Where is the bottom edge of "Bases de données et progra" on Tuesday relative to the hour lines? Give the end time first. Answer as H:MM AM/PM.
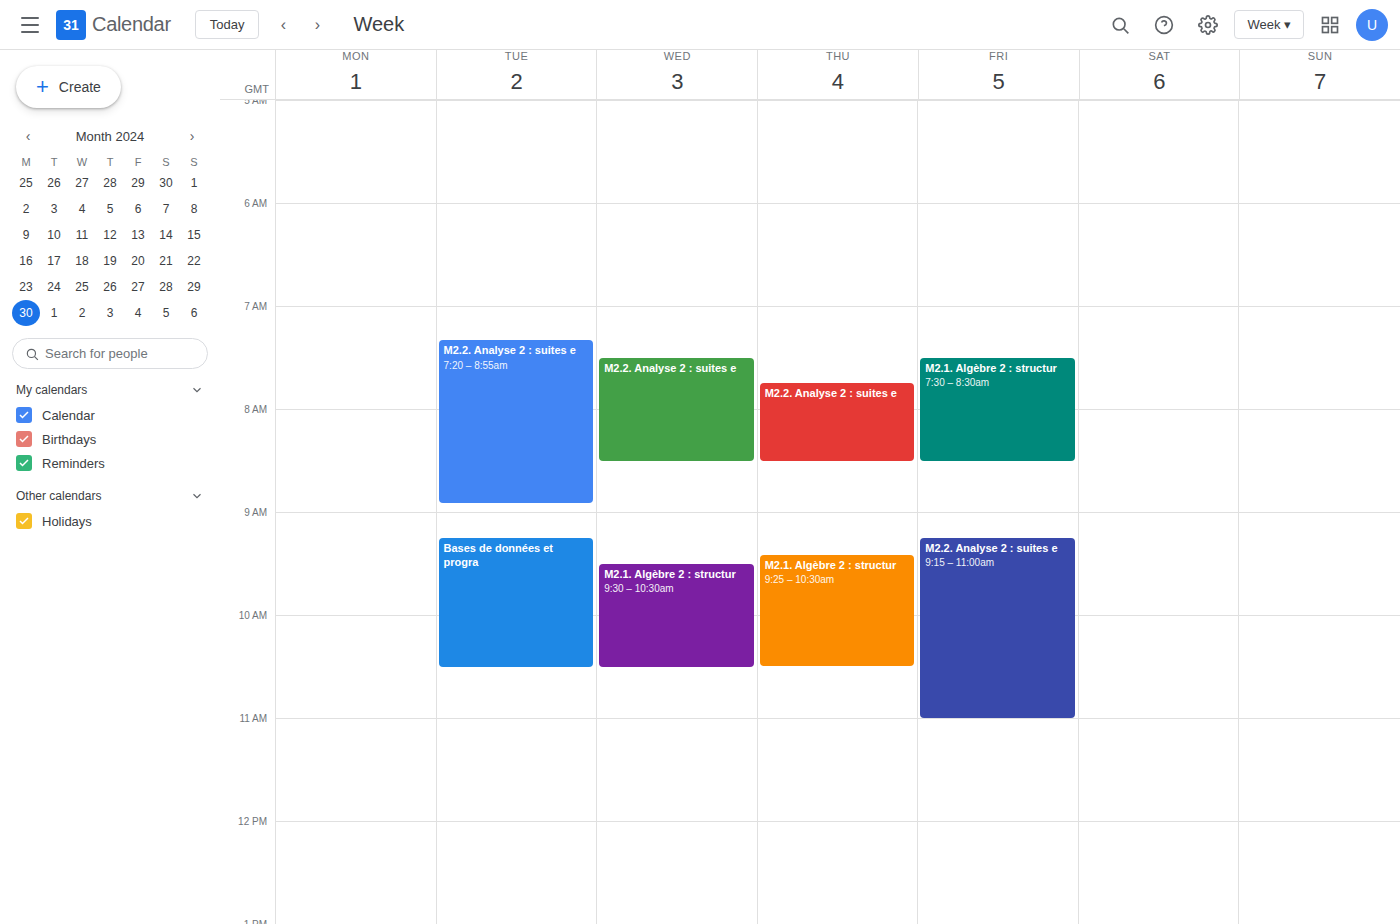
10:30 AM -- halfway between the 10 AM and 11 AM lines.